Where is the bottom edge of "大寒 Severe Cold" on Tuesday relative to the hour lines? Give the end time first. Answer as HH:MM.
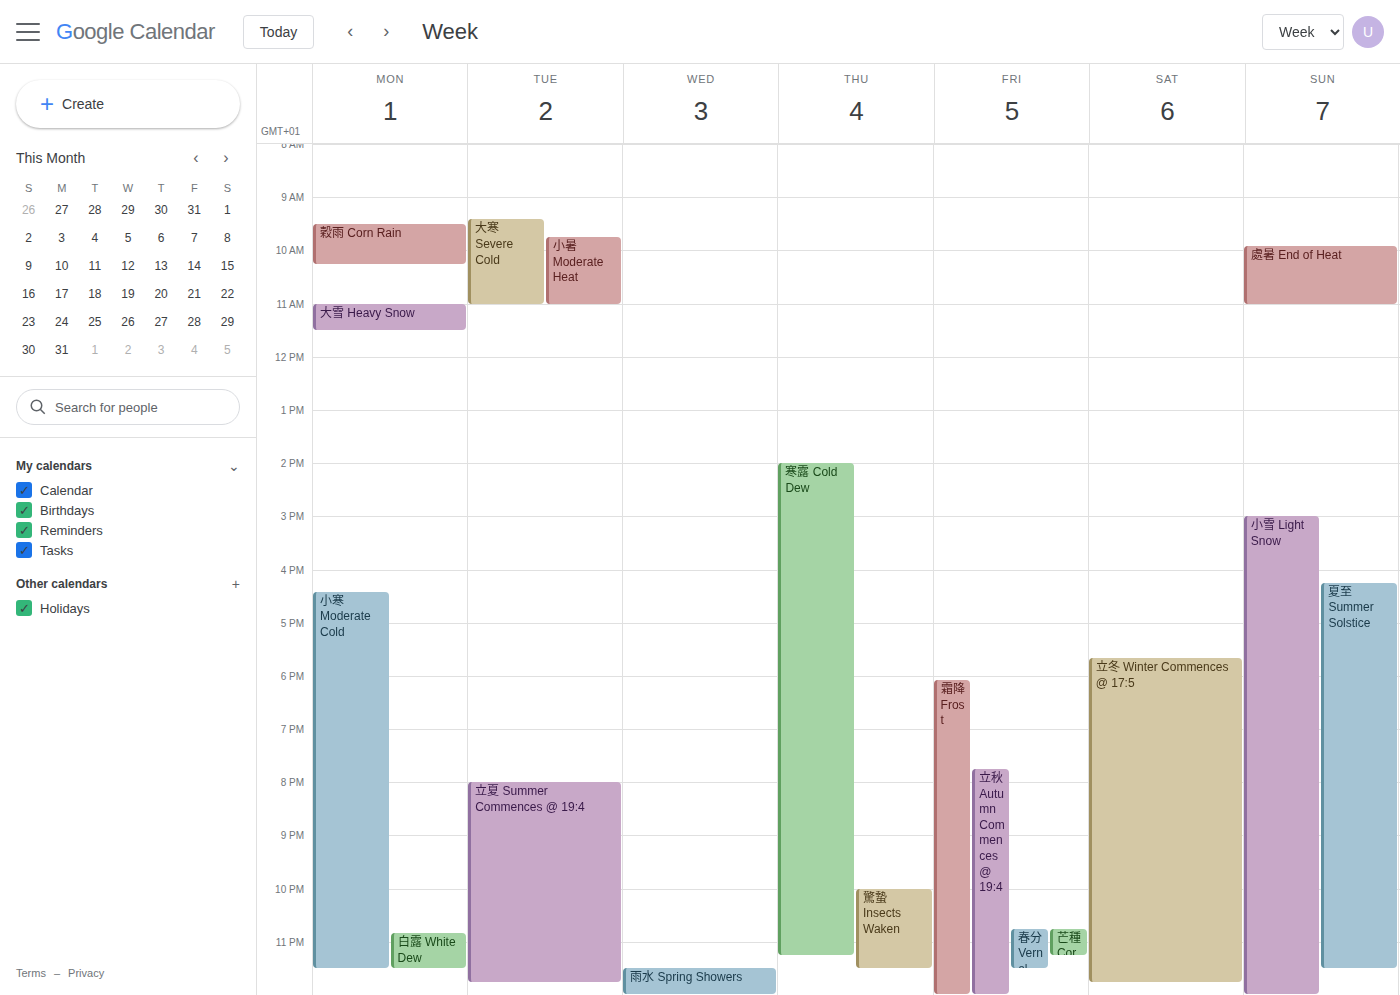
11:00 -- exactly on the 11:00 line.